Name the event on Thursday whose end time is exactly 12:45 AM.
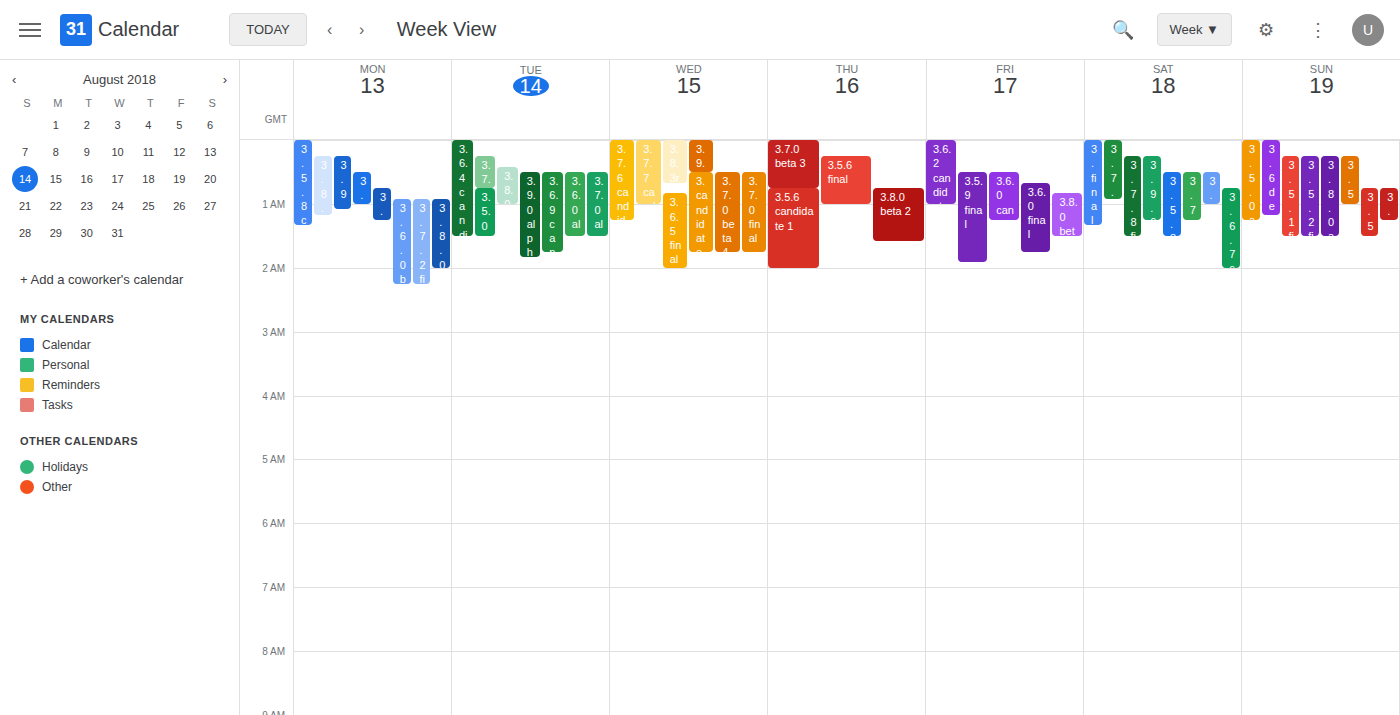
"3.7.0 beta 3"